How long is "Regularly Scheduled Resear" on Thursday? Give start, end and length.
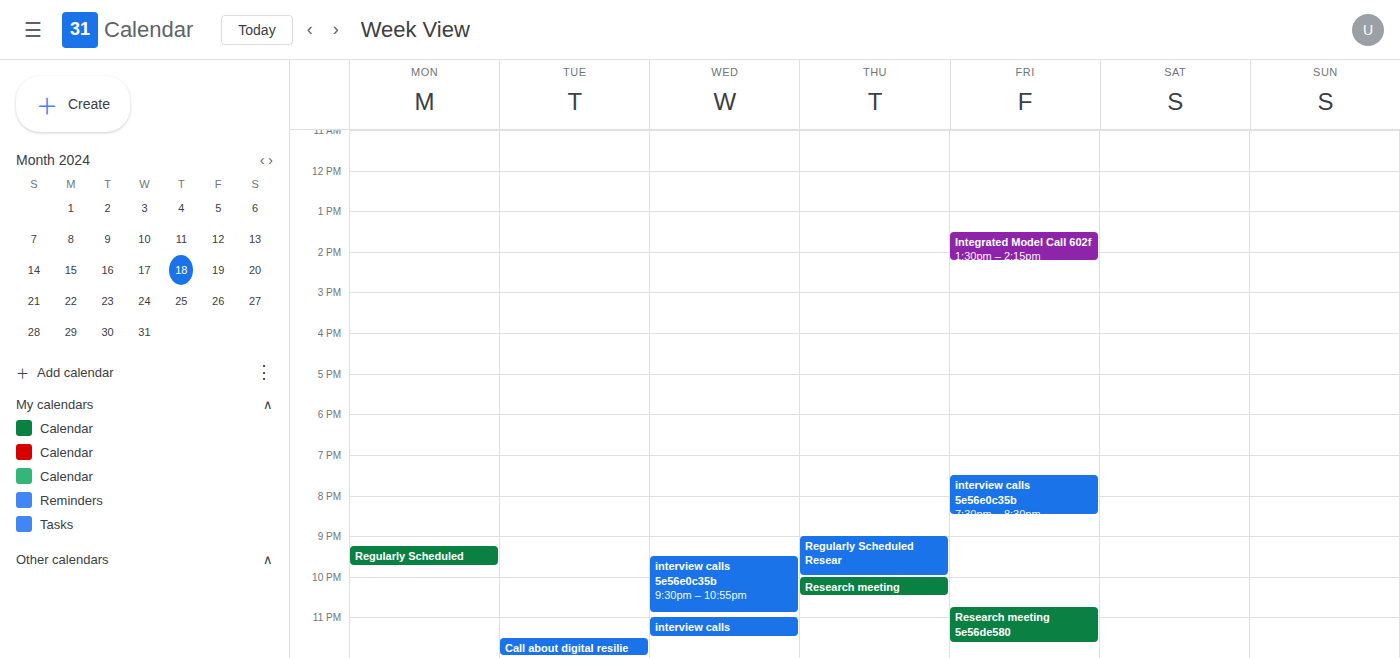
9:00 PM to 10:00 PM, 1 hour